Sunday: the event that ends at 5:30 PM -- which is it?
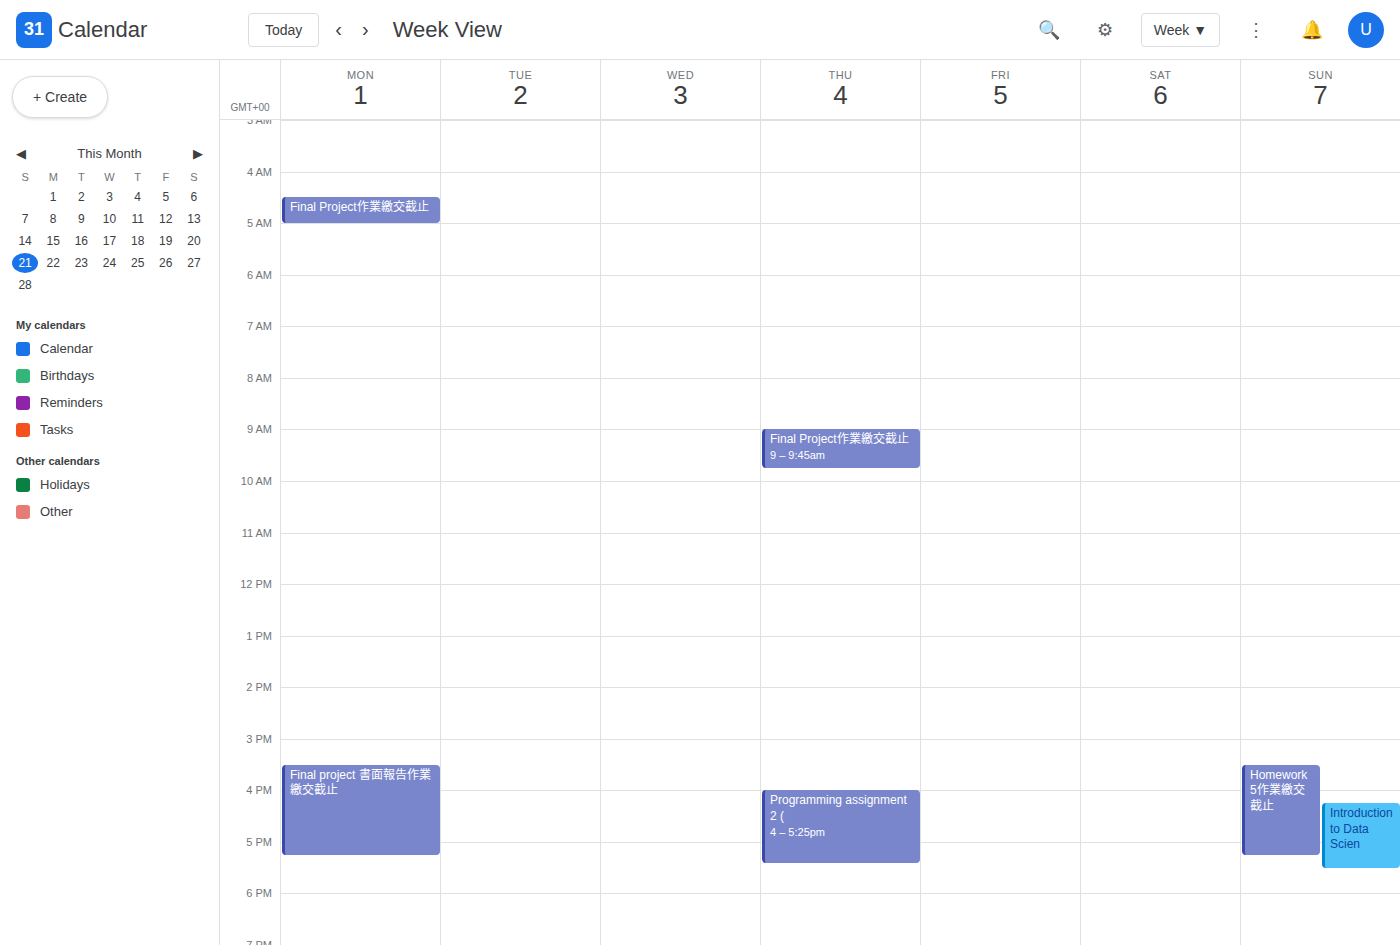
"Introduction to Data Scien"